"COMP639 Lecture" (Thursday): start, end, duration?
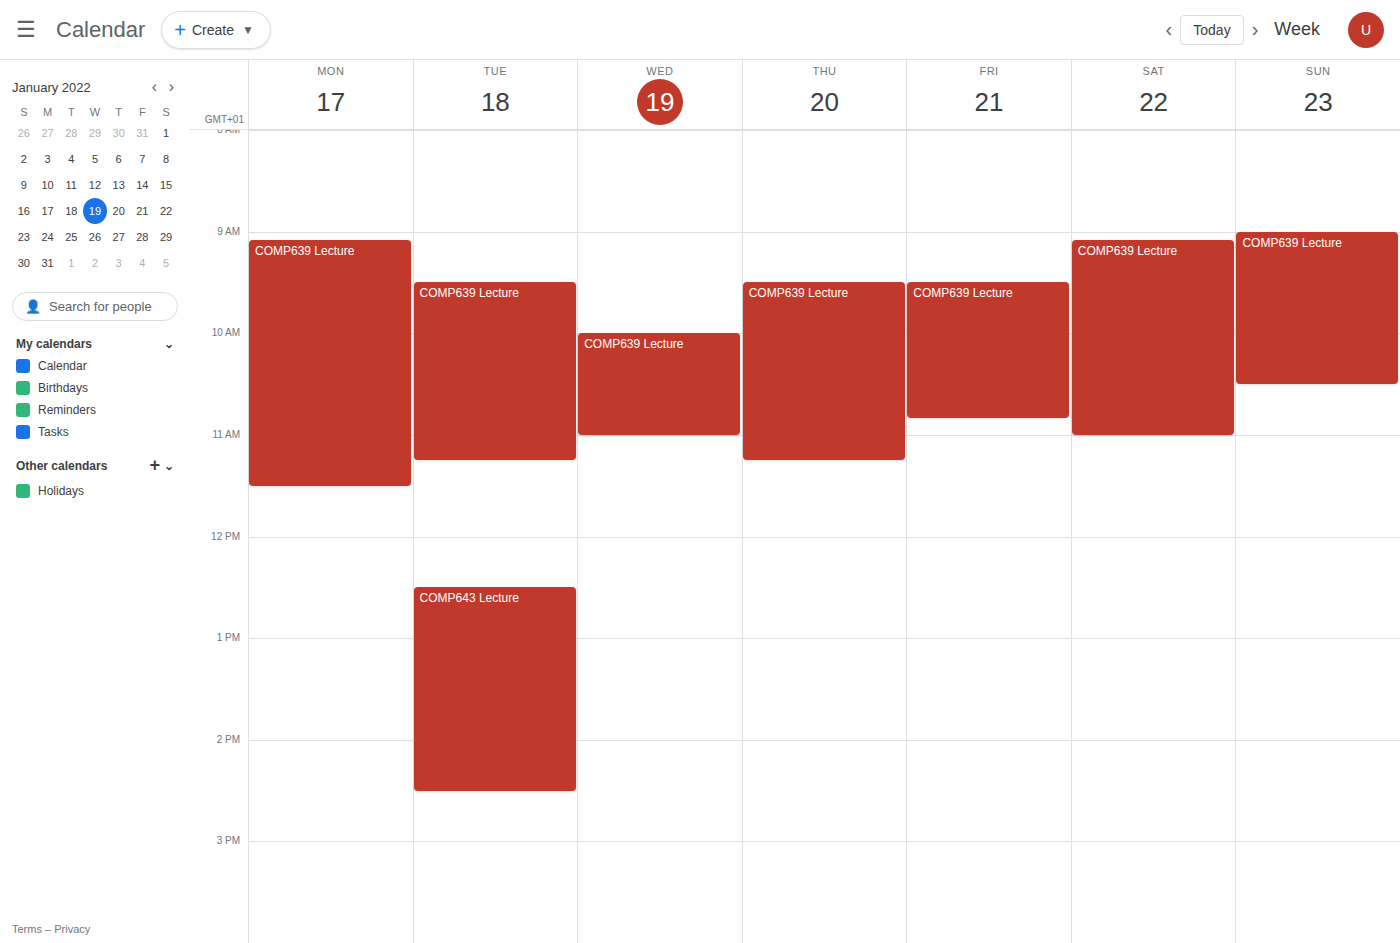
9:30 AM to 11:15 AM, 1 hour 45 minutes